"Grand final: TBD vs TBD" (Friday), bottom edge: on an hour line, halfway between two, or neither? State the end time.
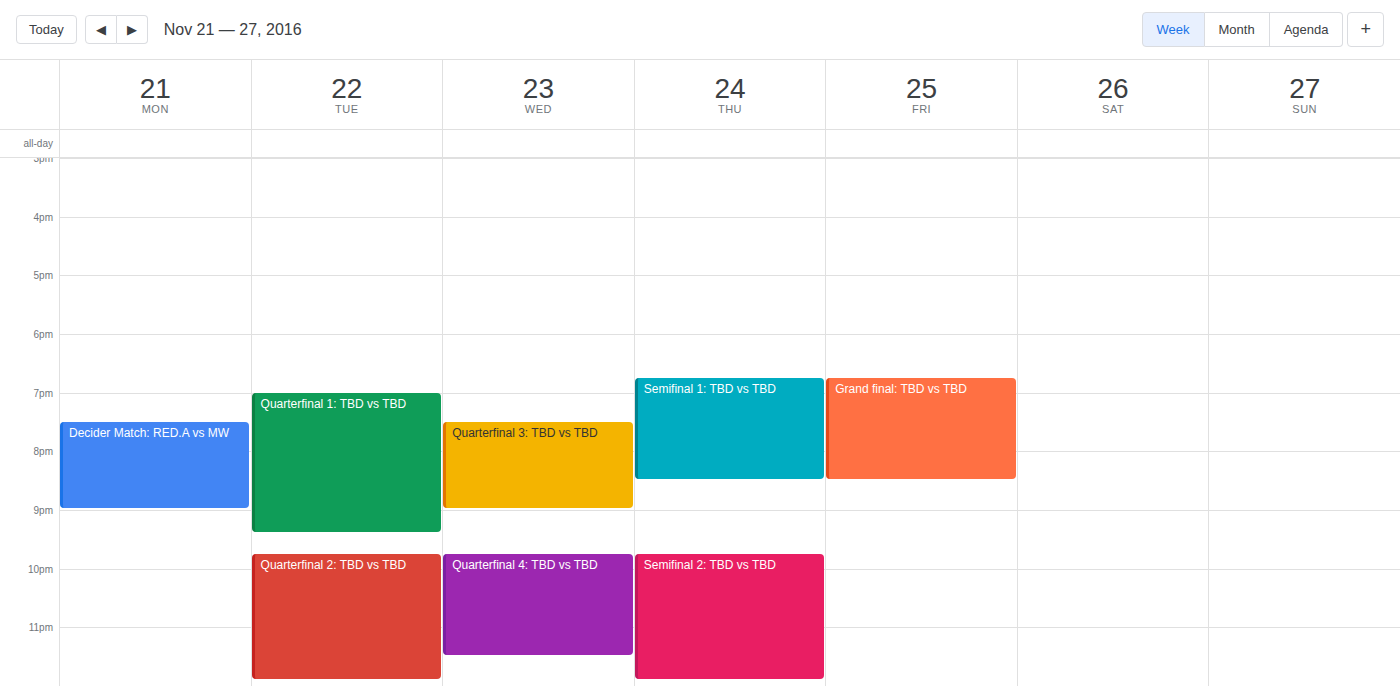
8:30 PM -- halfway between the 8 PM and 9 PM lines.